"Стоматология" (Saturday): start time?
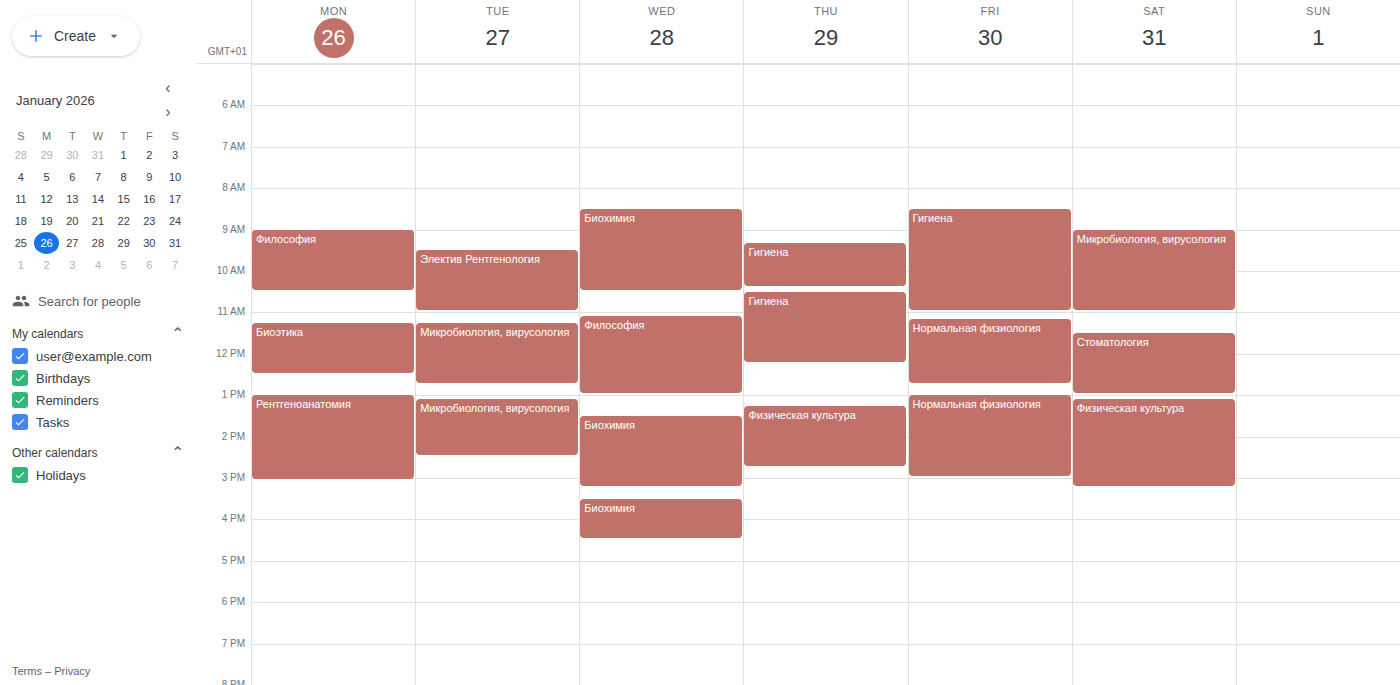
11:30 AM